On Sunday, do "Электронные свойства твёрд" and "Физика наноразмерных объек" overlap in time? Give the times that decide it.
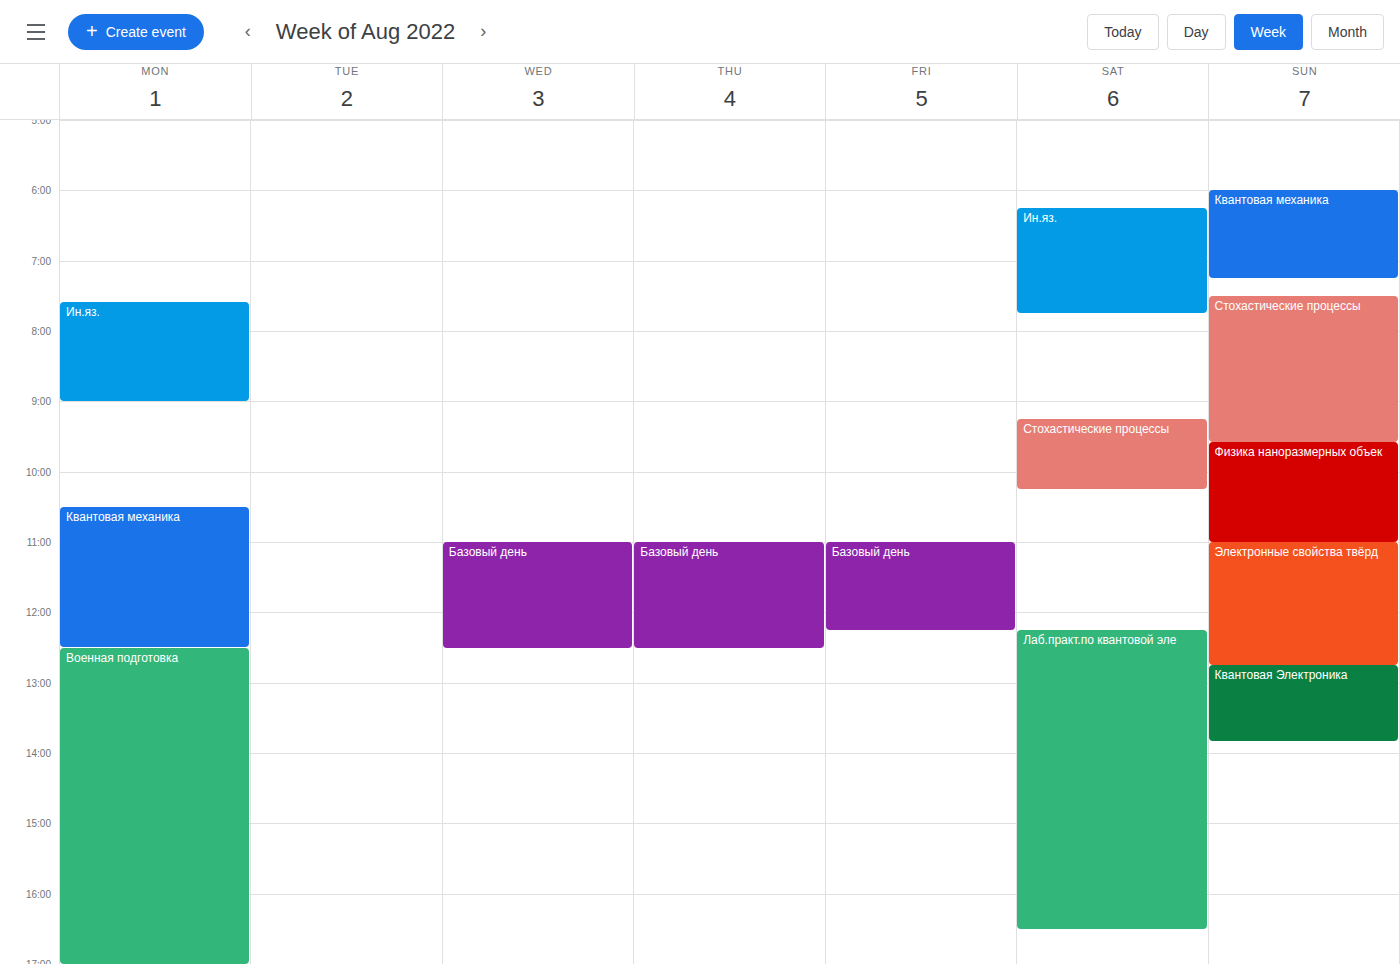
"Физика наноразмерных объек" ends at 11:00 AM, exactly when "Электронные свойства твёрд" starts -- they touch but do not overlap.